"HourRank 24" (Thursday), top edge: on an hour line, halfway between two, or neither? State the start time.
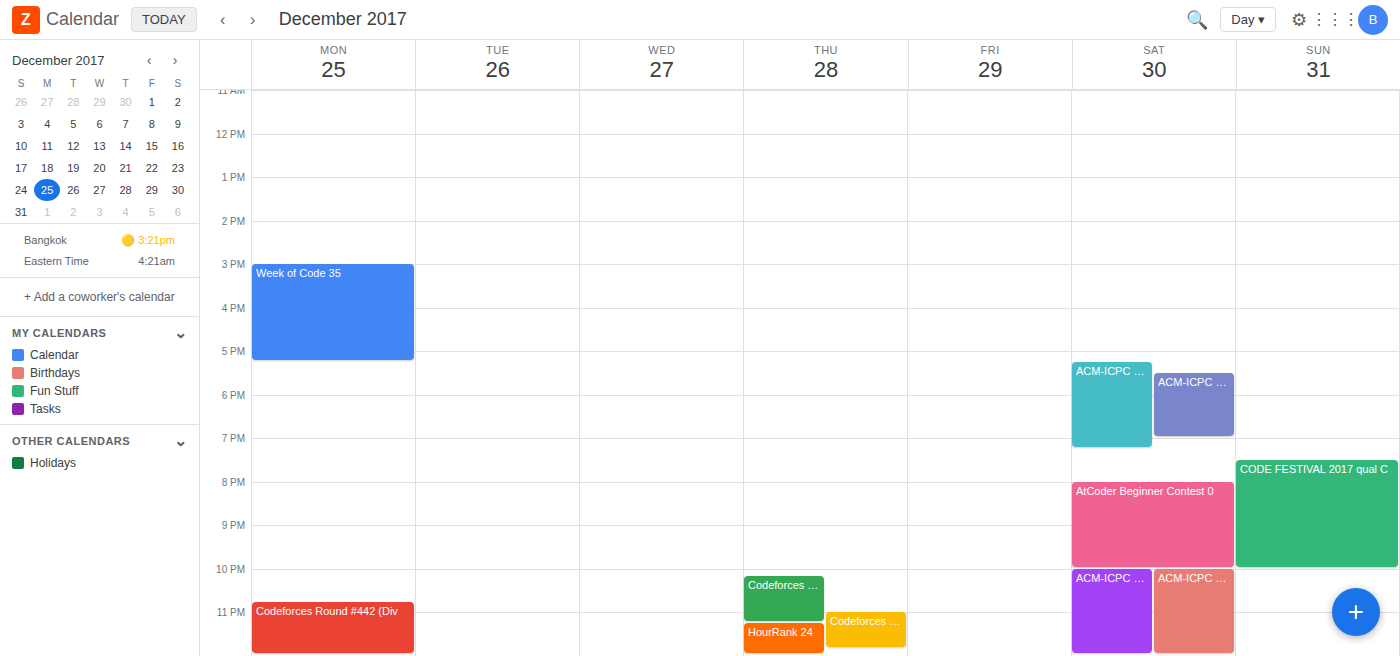
11:15 PM -- neither: a quarter of the way from the 11 PM line to the 12 AM line.